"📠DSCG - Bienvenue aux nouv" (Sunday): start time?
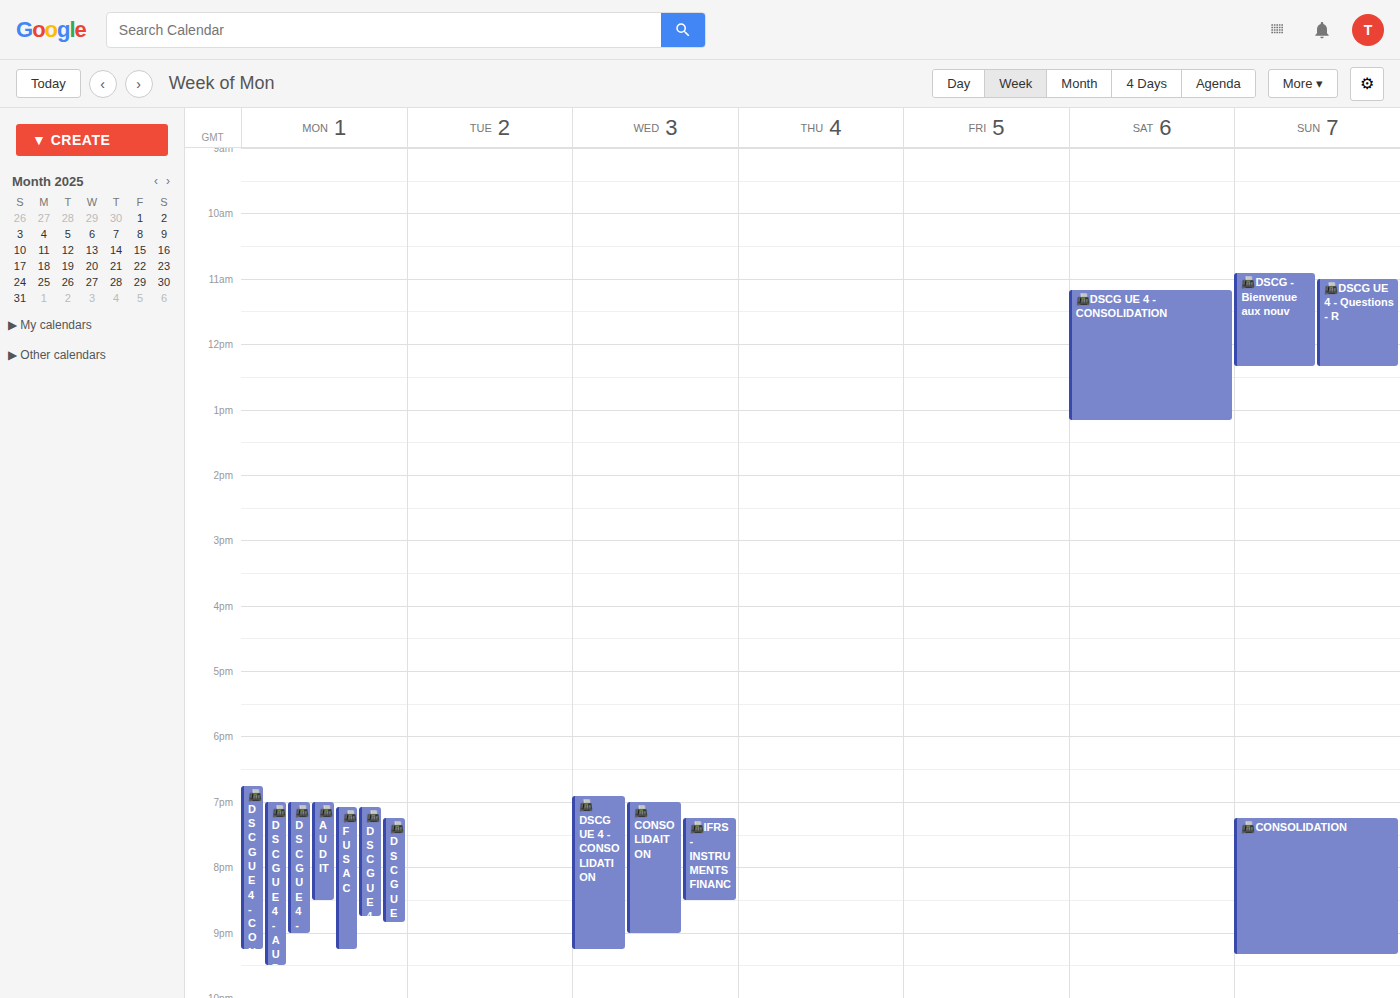
10:55